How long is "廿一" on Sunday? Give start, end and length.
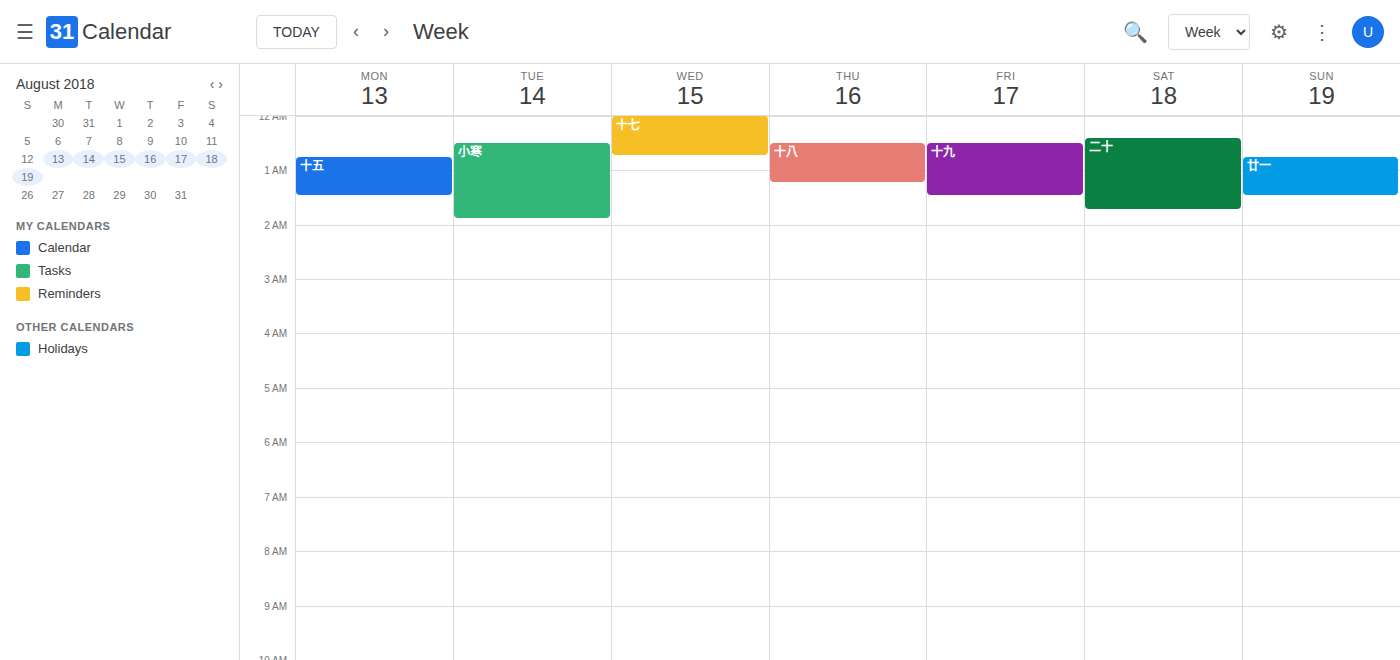
00:45 to 01:30, 45 minutes